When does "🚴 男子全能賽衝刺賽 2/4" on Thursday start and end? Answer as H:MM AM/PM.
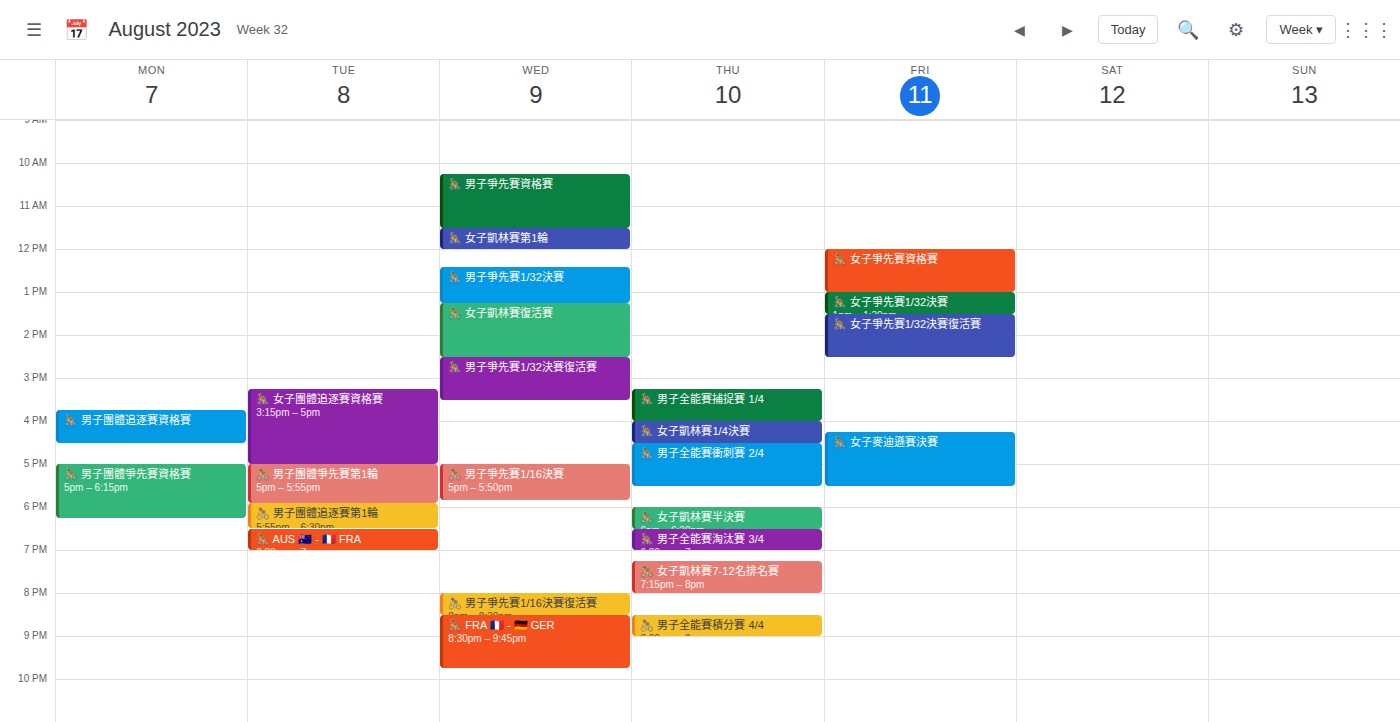
4:30 PM to 5:30 PM